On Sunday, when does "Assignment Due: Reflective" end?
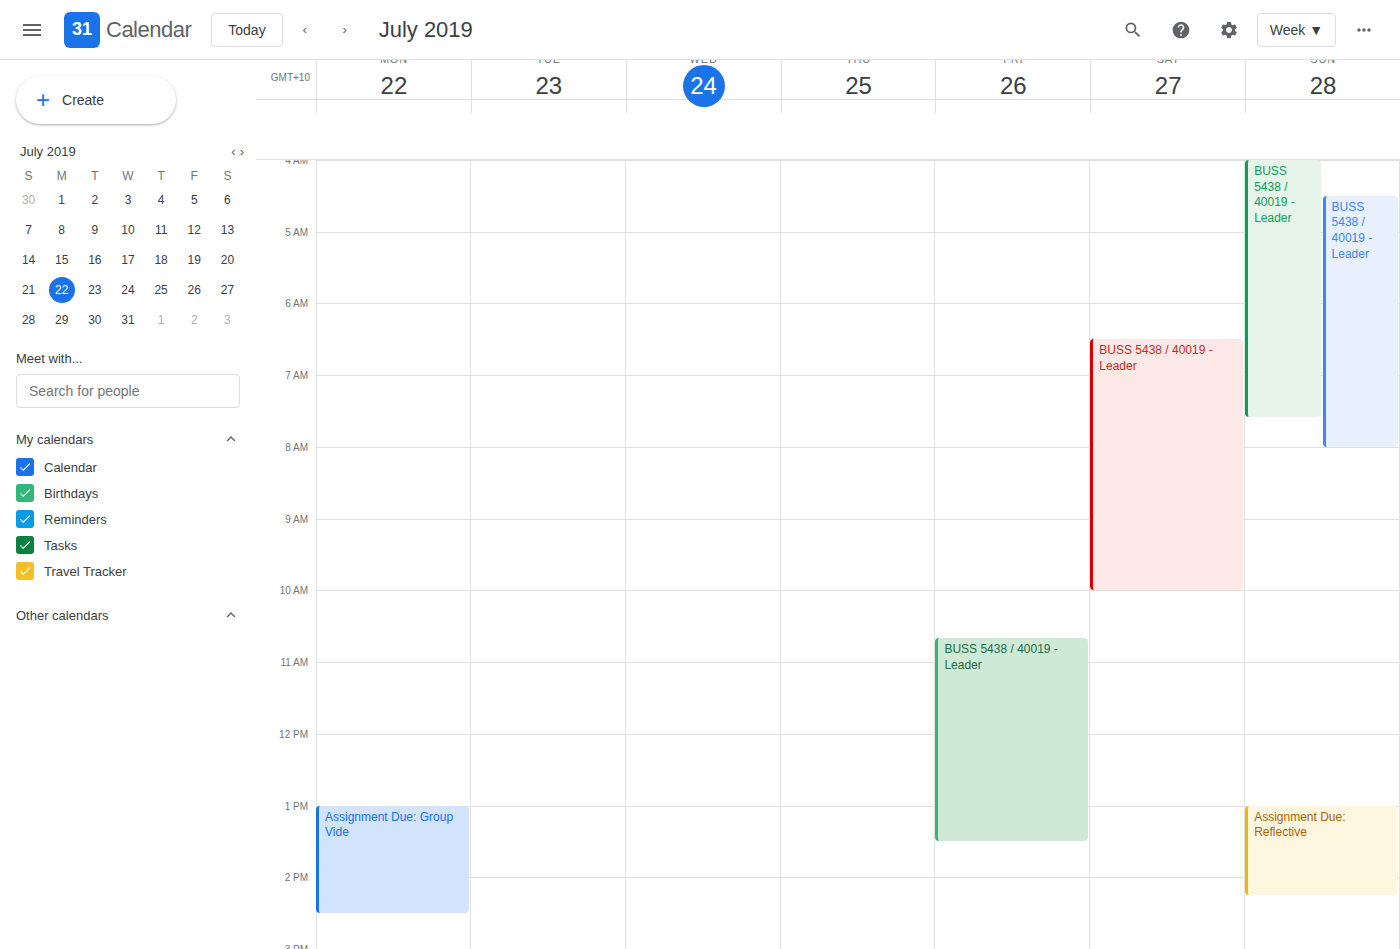
2:15 PM